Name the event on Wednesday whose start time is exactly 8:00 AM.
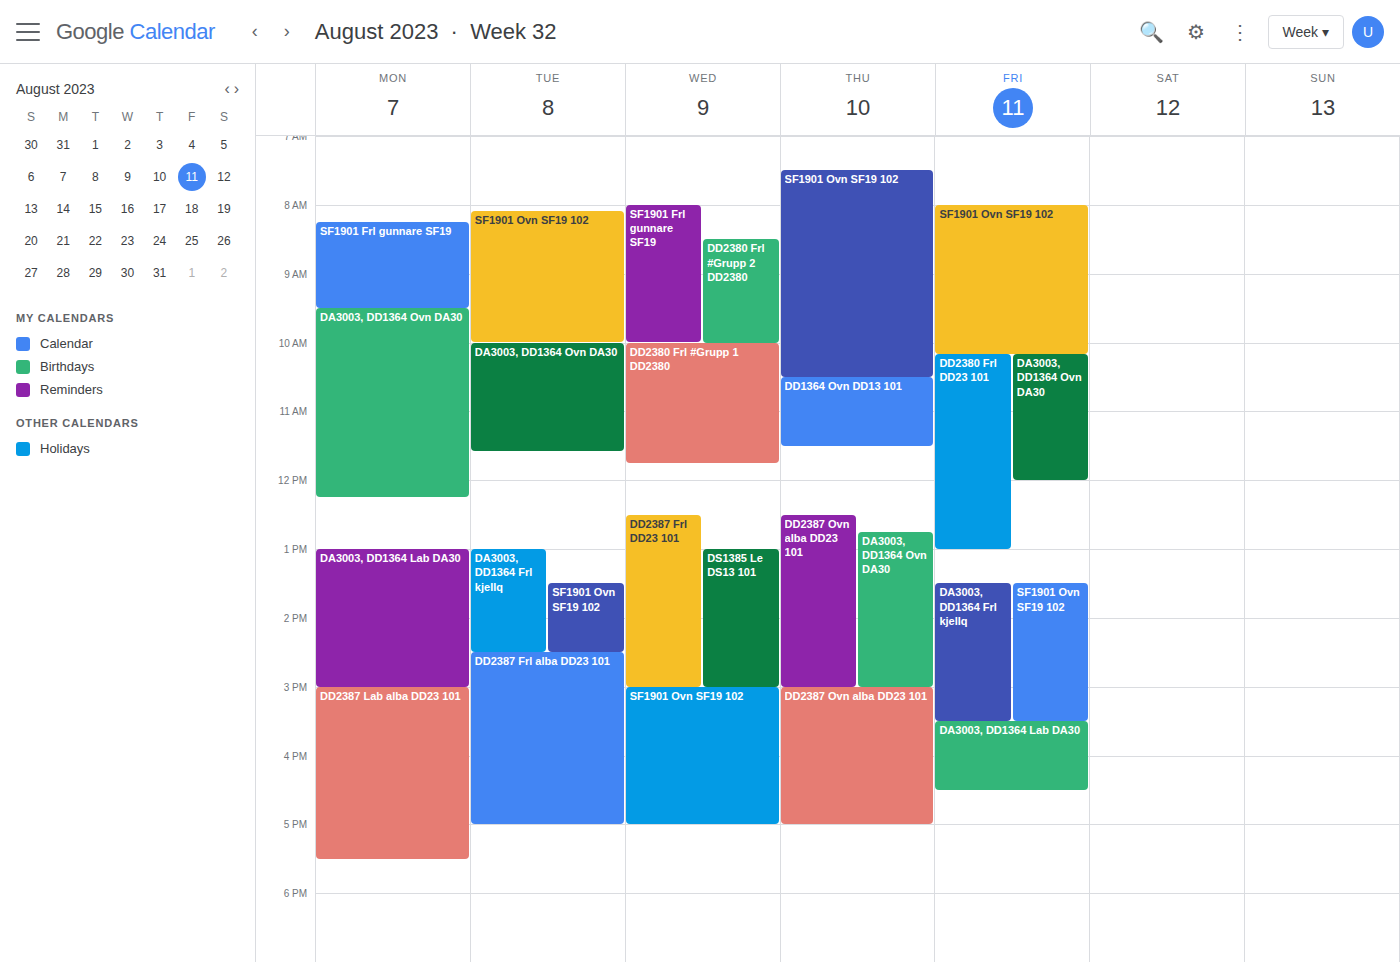
"SF1901 Frl gunnare SF19"